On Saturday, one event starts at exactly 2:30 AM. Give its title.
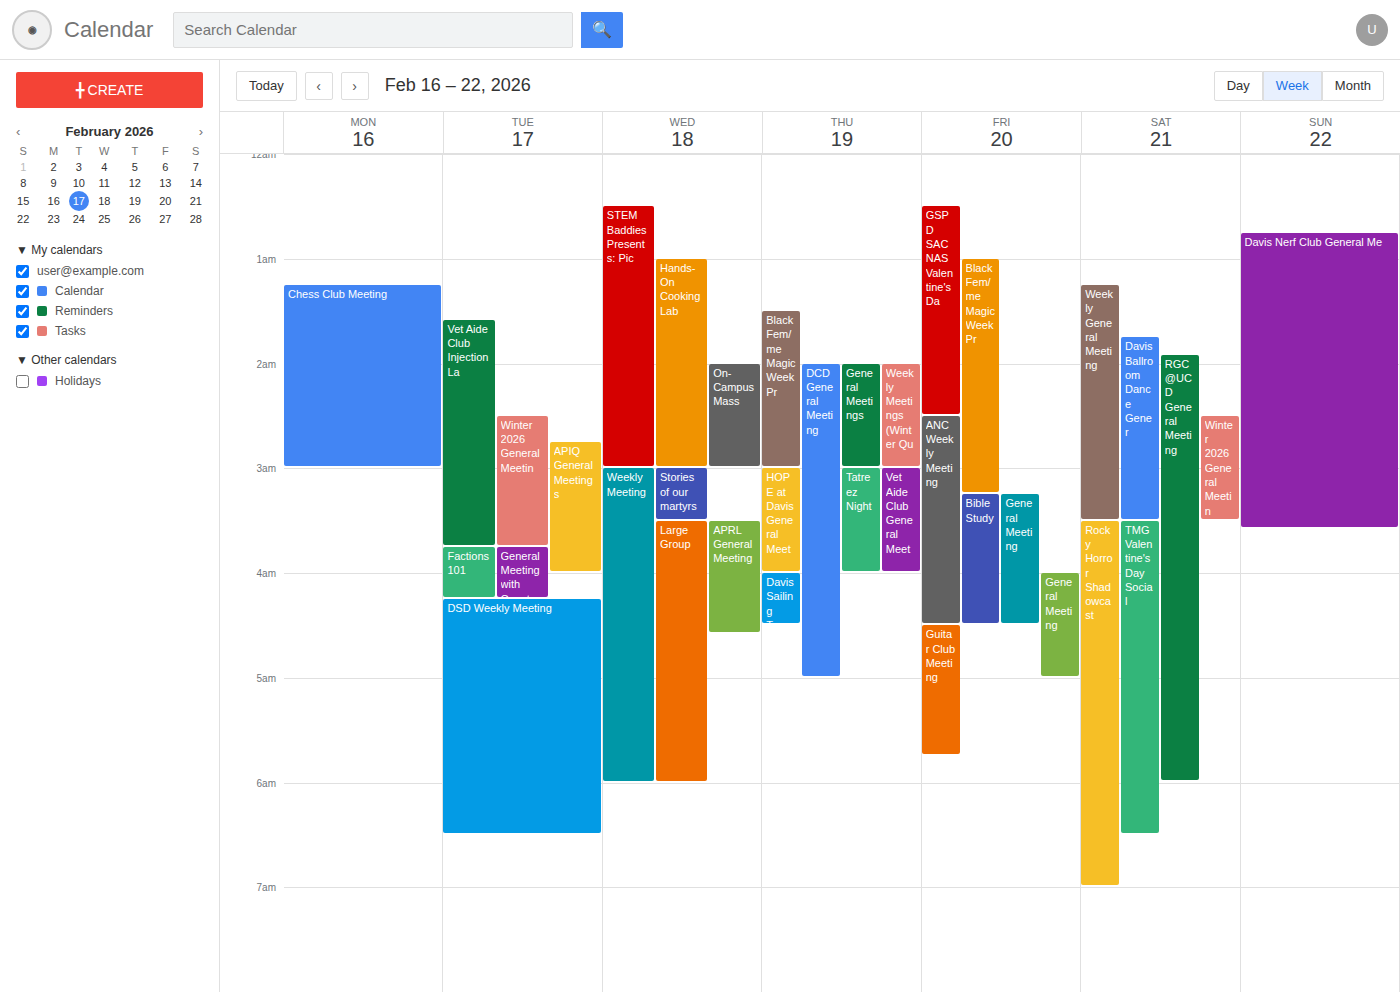
"Winter 2026 General Meetin"